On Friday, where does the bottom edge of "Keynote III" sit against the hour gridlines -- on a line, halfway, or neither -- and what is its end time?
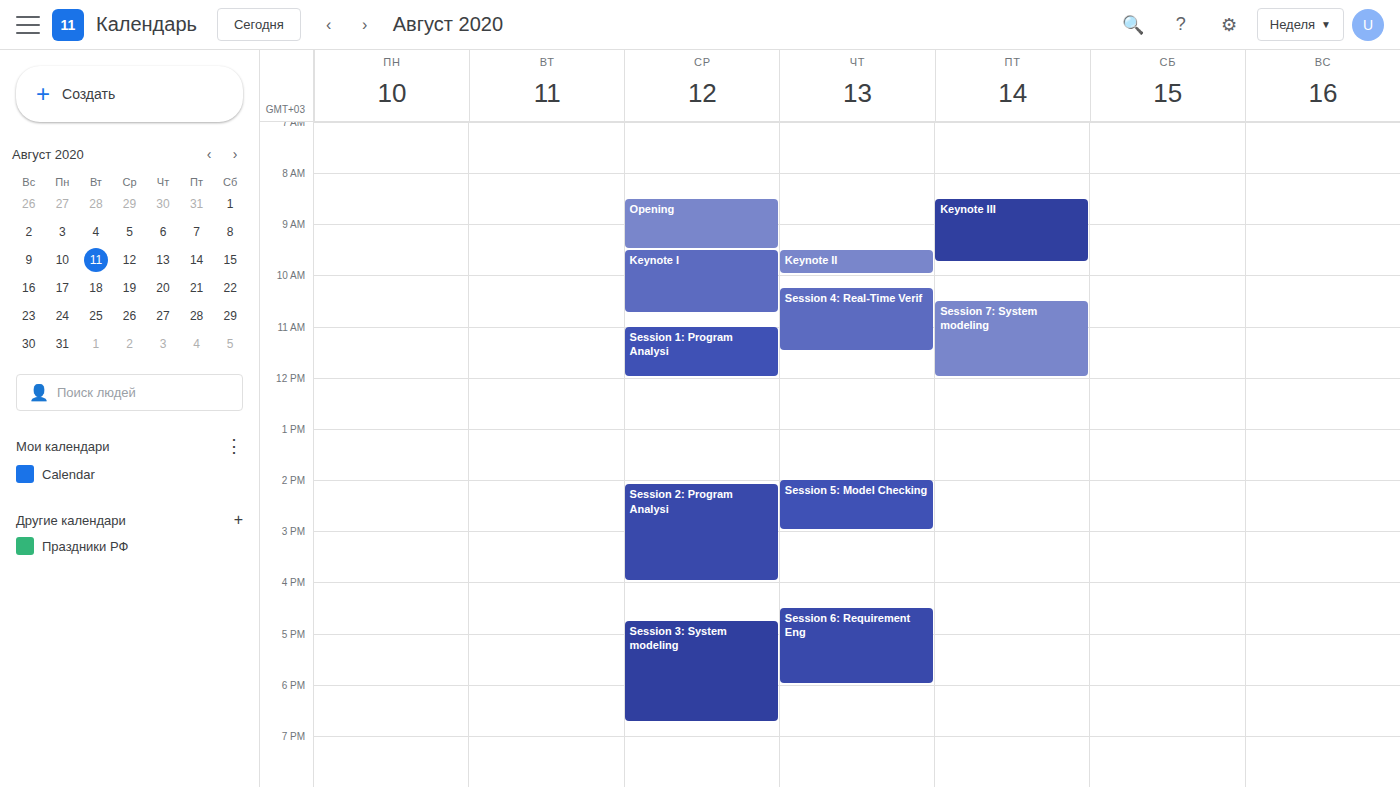
9:45 AM -- neither: three quarters of the way from the 9 AM line to the 10 AM line.